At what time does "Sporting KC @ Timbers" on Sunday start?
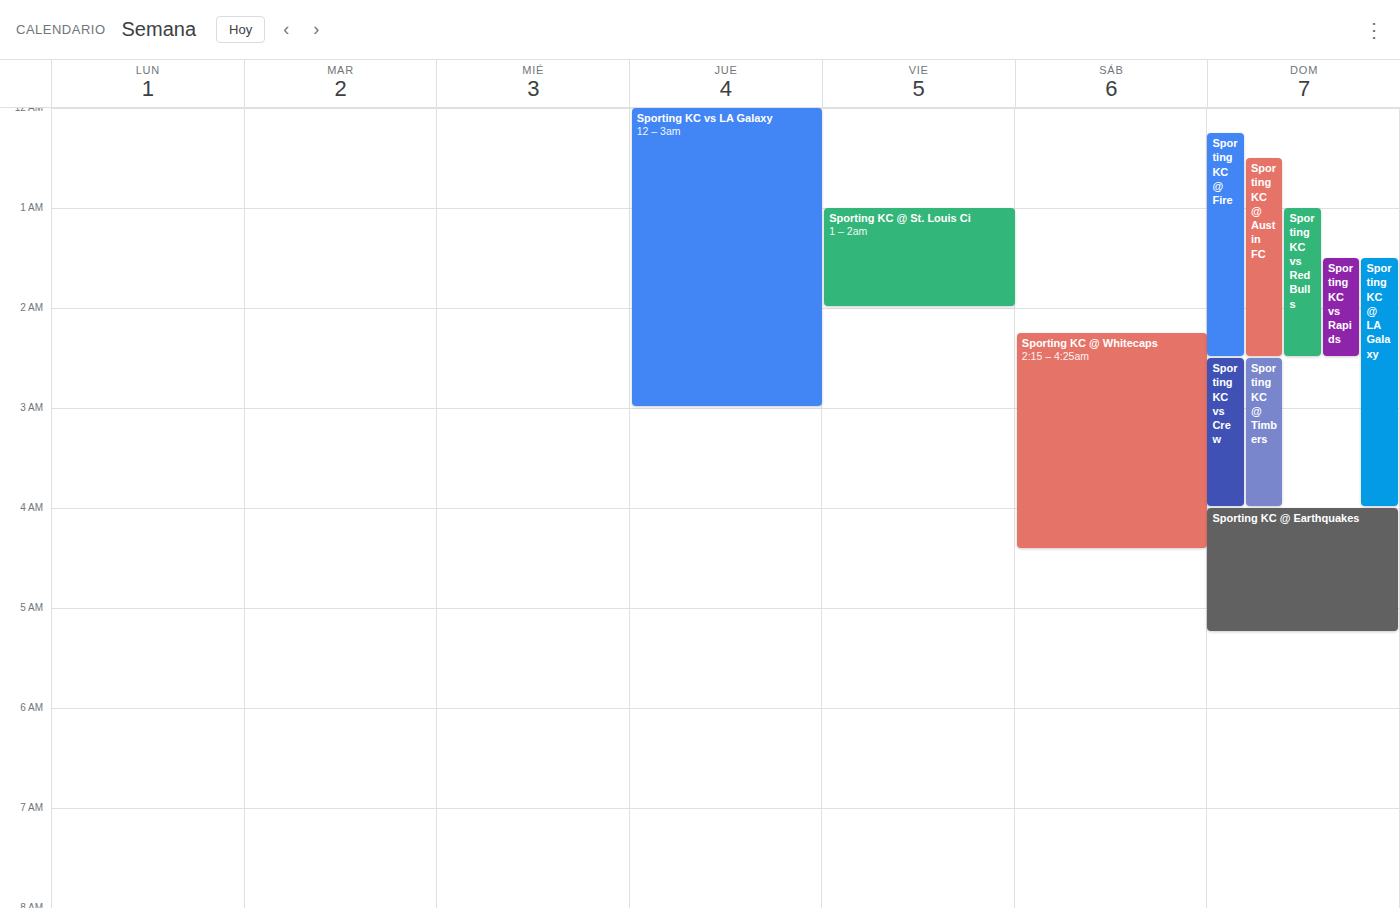
2:30 AM